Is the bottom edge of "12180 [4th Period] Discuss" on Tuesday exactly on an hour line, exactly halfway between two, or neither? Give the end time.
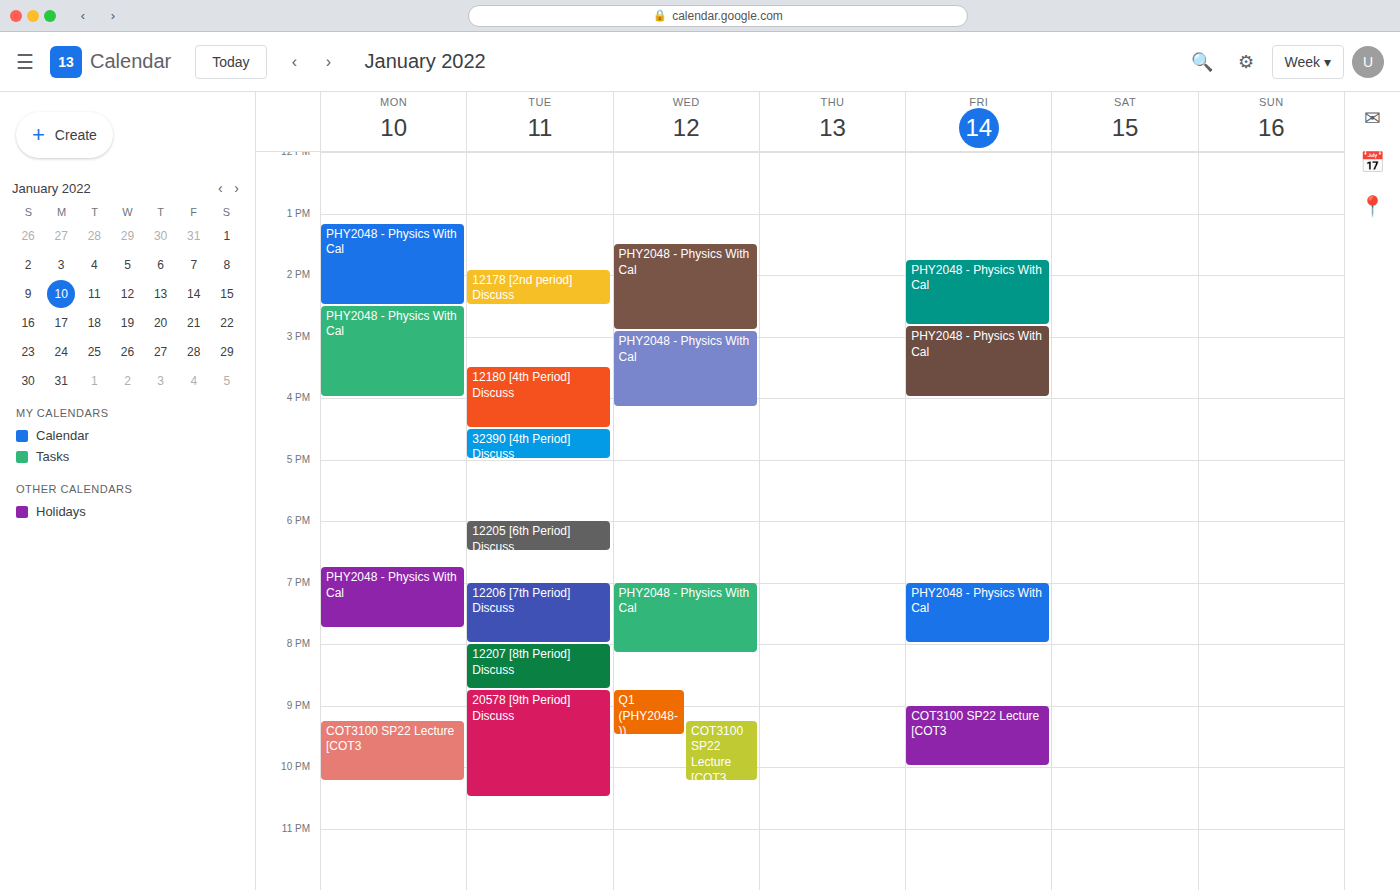
4:30 PM -- halfway between the 4 PM and 5 PM lines.